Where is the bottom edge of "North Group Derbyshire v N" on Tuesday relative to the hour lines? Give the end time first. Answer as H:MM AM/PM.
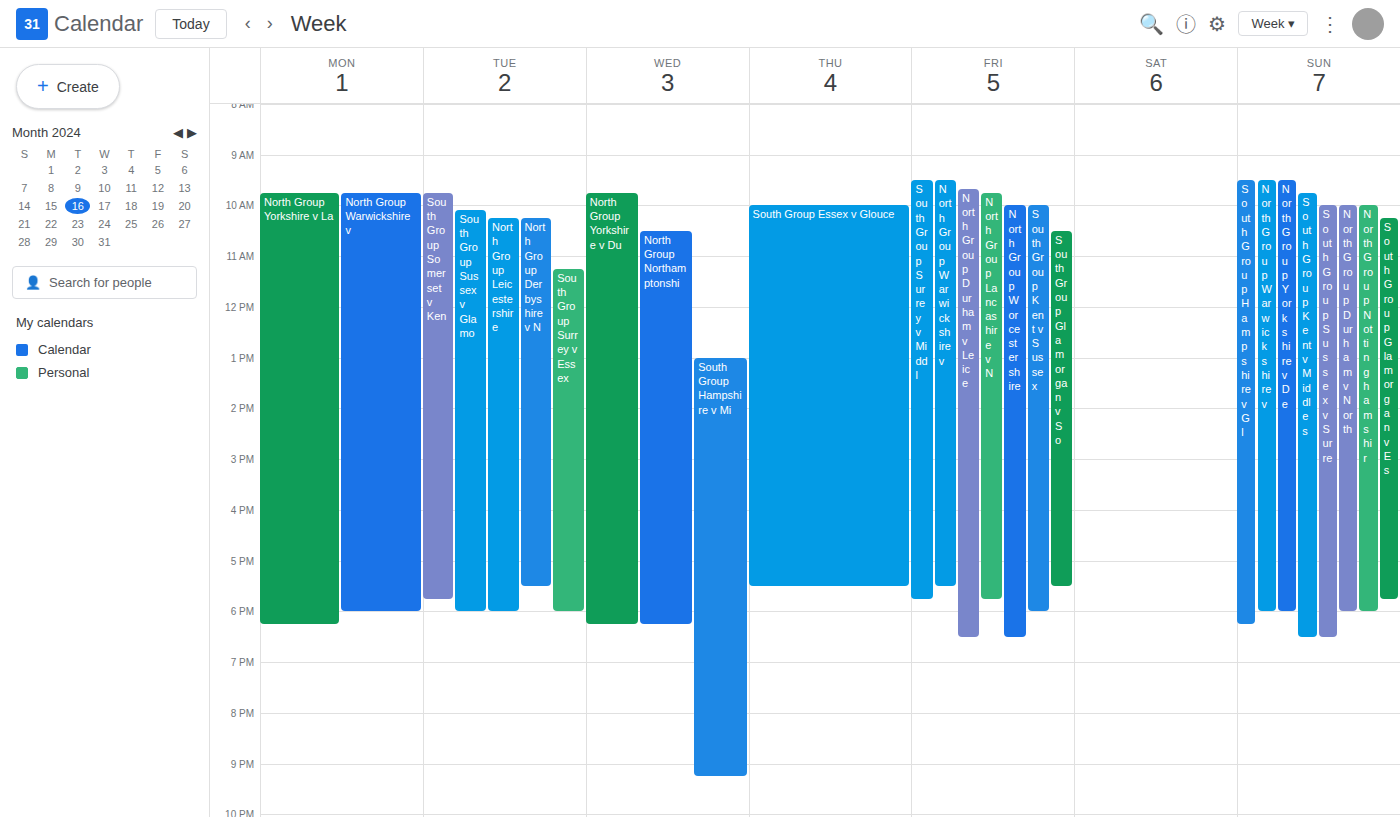
5:30 PM -- halfway between the 5 PM and 6 PM lines.